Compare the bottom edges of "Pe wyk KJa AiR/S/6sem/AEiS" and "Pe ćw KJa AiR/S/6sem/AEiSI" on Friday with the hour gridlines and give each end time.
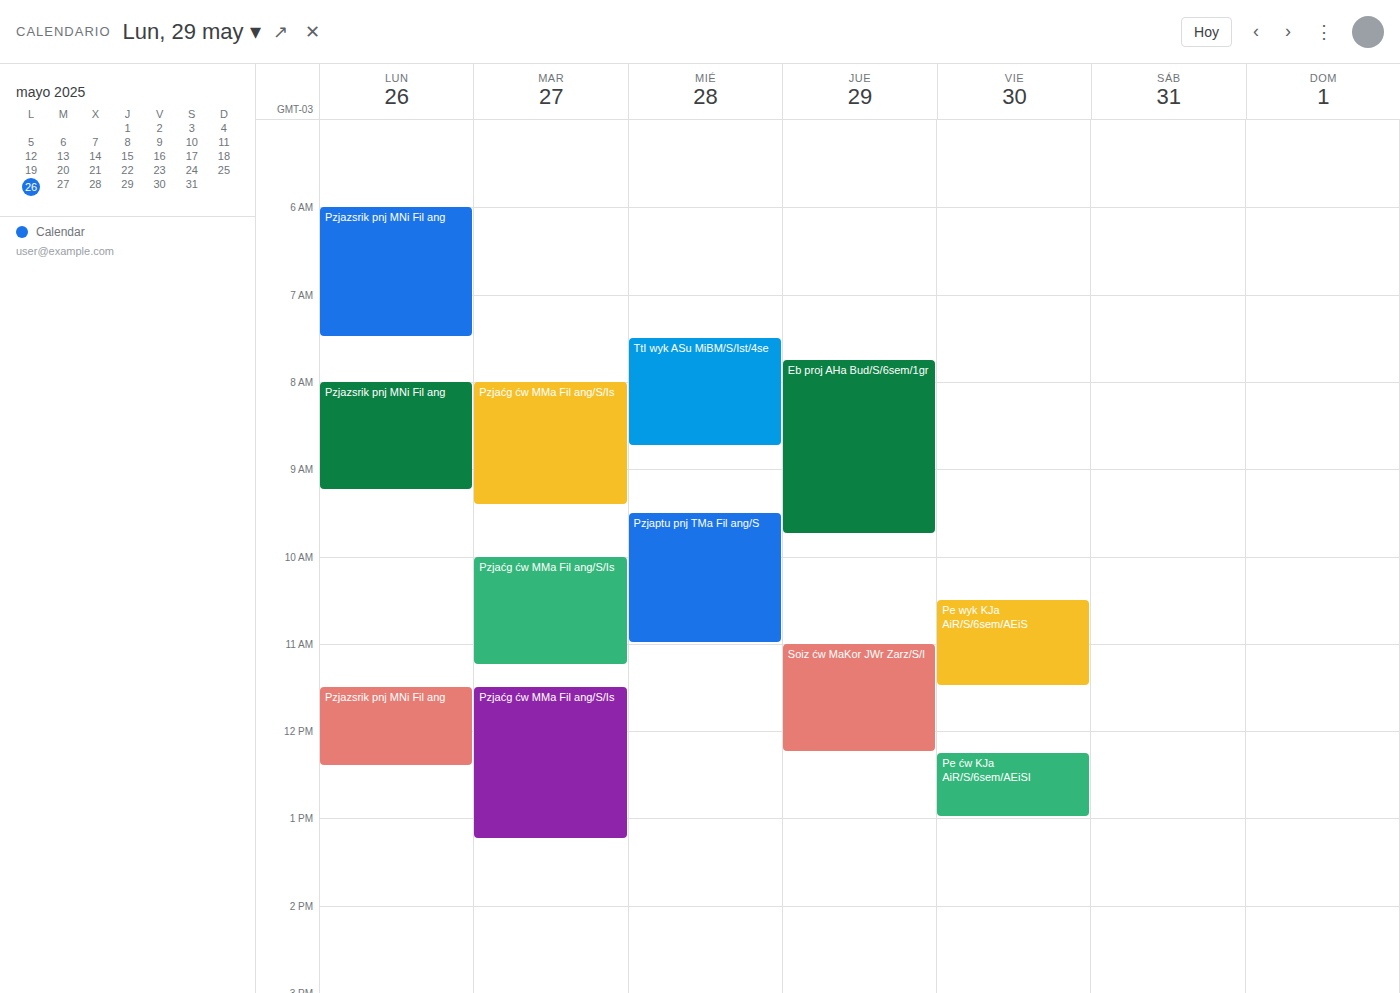
"Pe wyk KJa AiR/S/6sem/AEiS": 11:30 AM, halfway between the 11 AM and 12 PM lines. "Pe ćw KJa AiR/S/6sem/AEiSI": 1:00 PM, exactly on the 1 PM line.